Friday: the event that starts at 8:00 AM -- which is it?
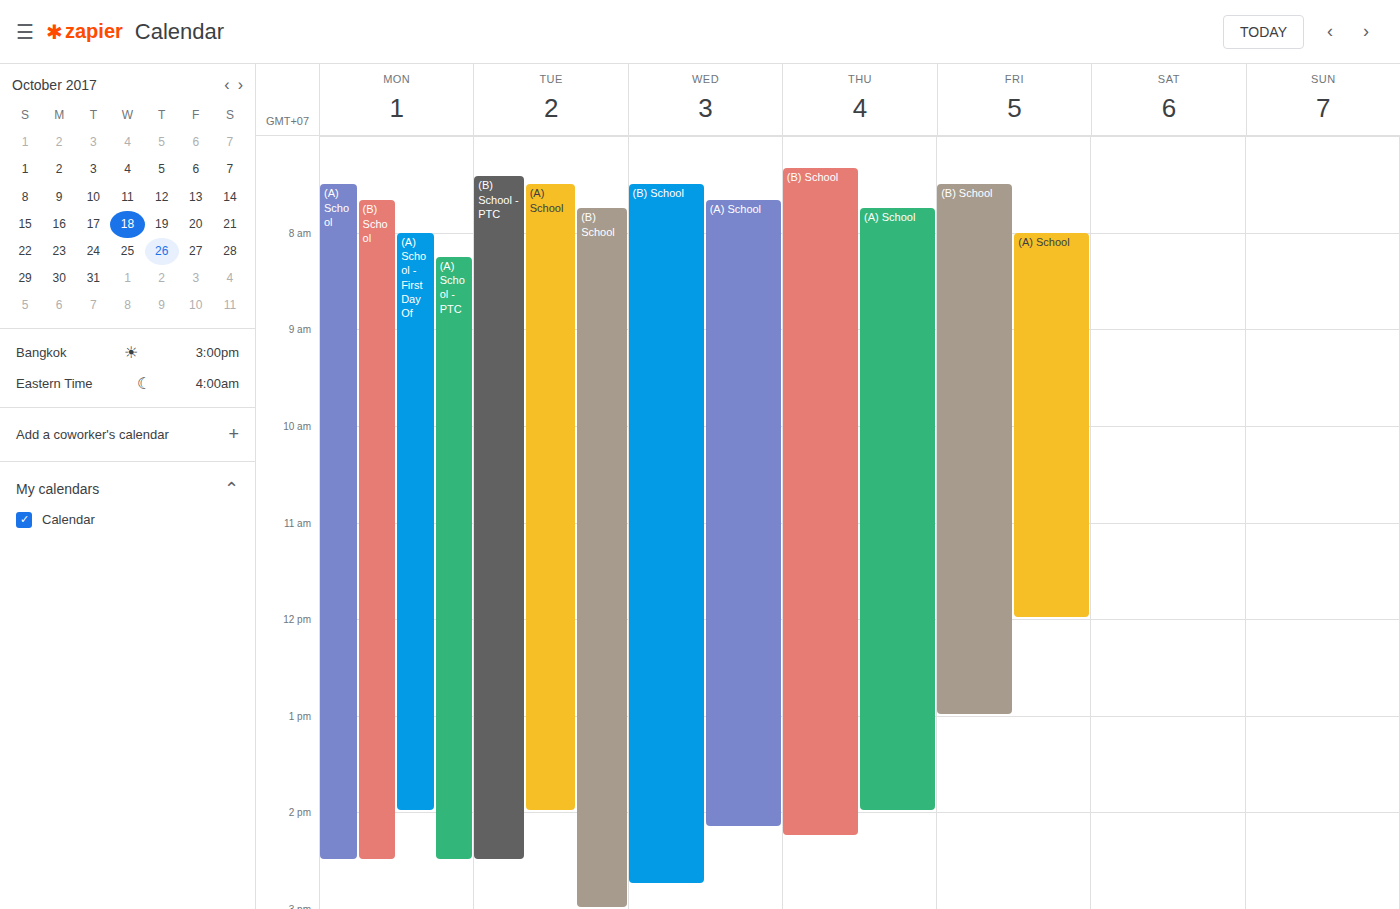
"(A) School"